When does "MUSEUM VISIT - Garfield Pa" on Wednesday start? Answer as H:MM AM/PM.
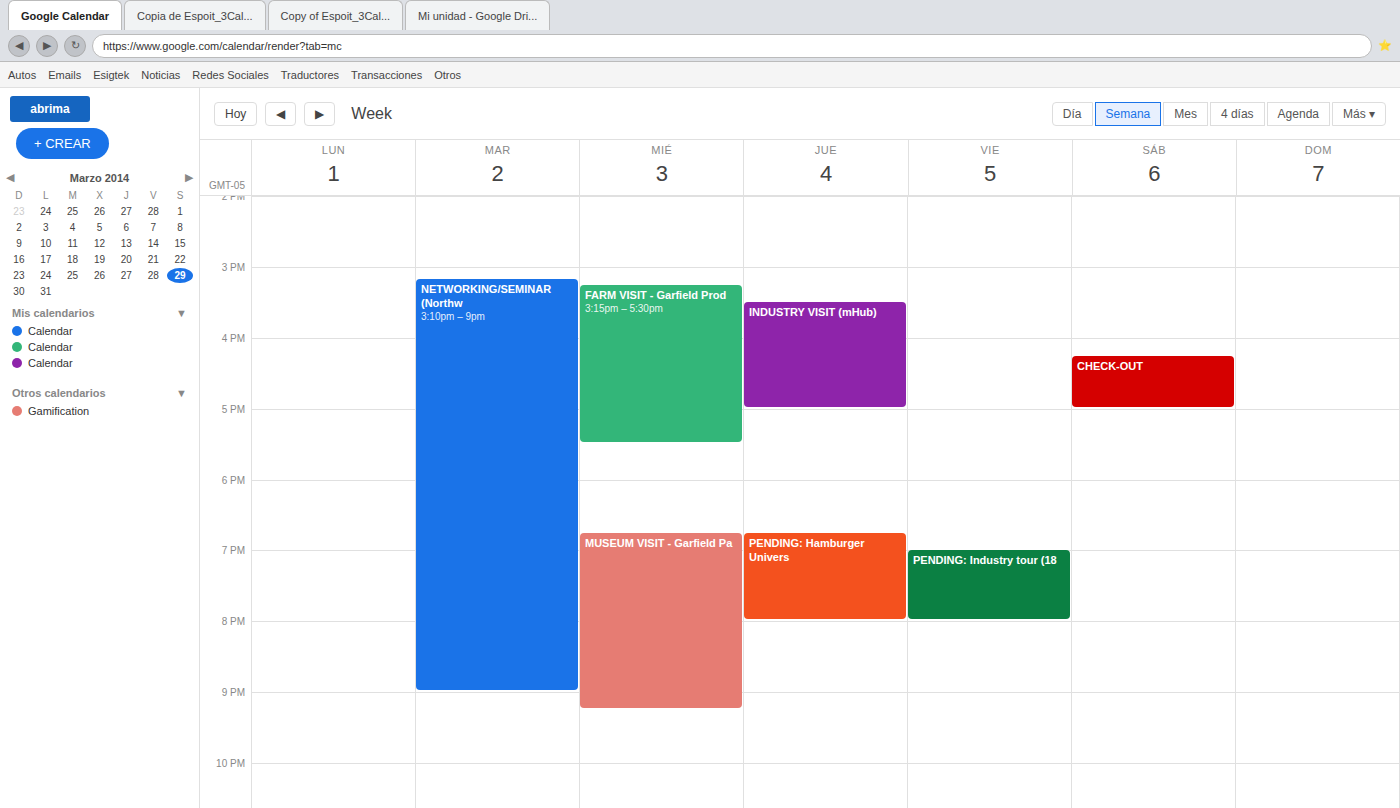
6:45 PM